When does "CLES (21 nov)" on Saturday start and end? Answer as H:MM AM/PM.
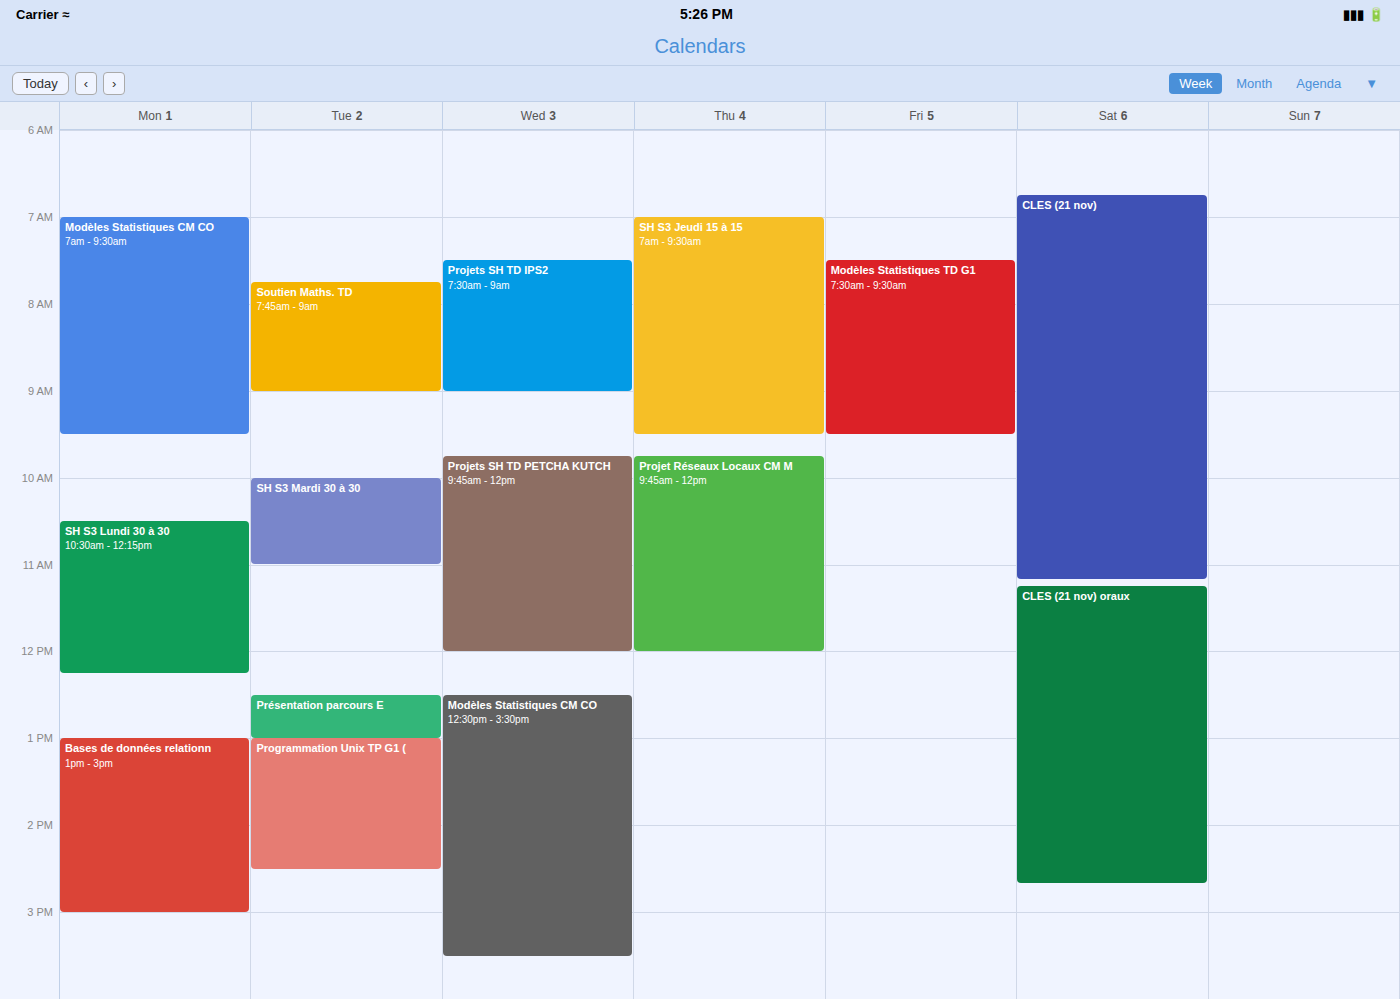
6:45 AM to 11:10 AM